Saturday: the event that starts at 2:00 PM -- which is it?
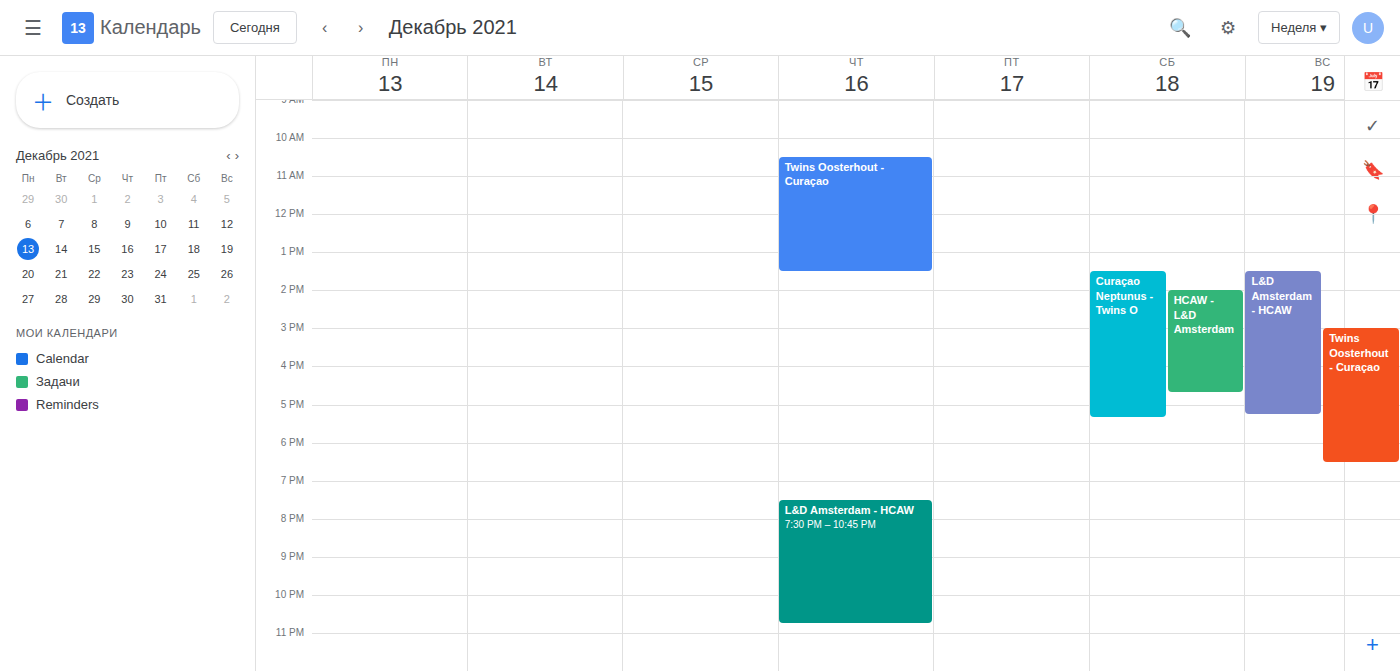
"HCAW - L&D Amsterdam"